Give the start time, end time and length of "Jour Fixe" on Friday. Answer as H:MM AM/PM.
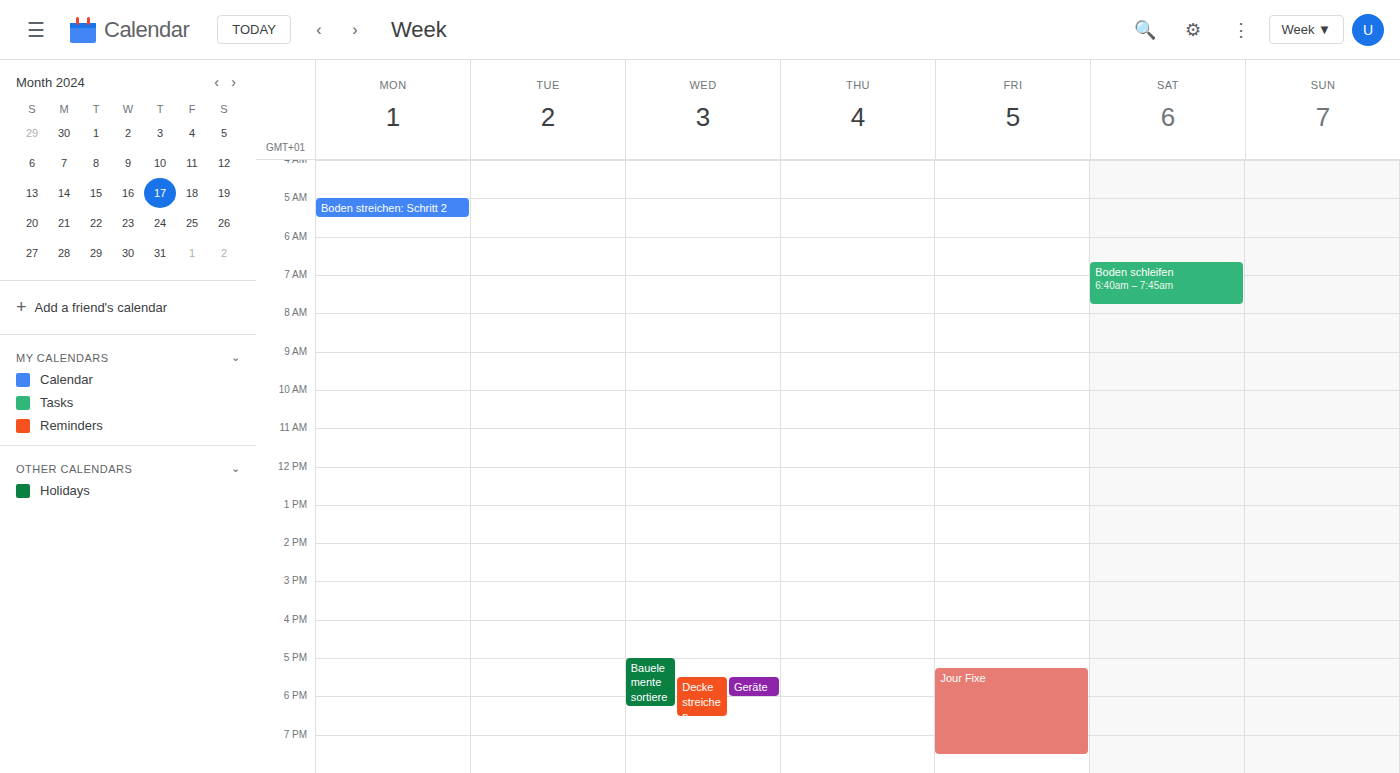
5:15 PM to 7:30 PM, 2 hours 15 minutes